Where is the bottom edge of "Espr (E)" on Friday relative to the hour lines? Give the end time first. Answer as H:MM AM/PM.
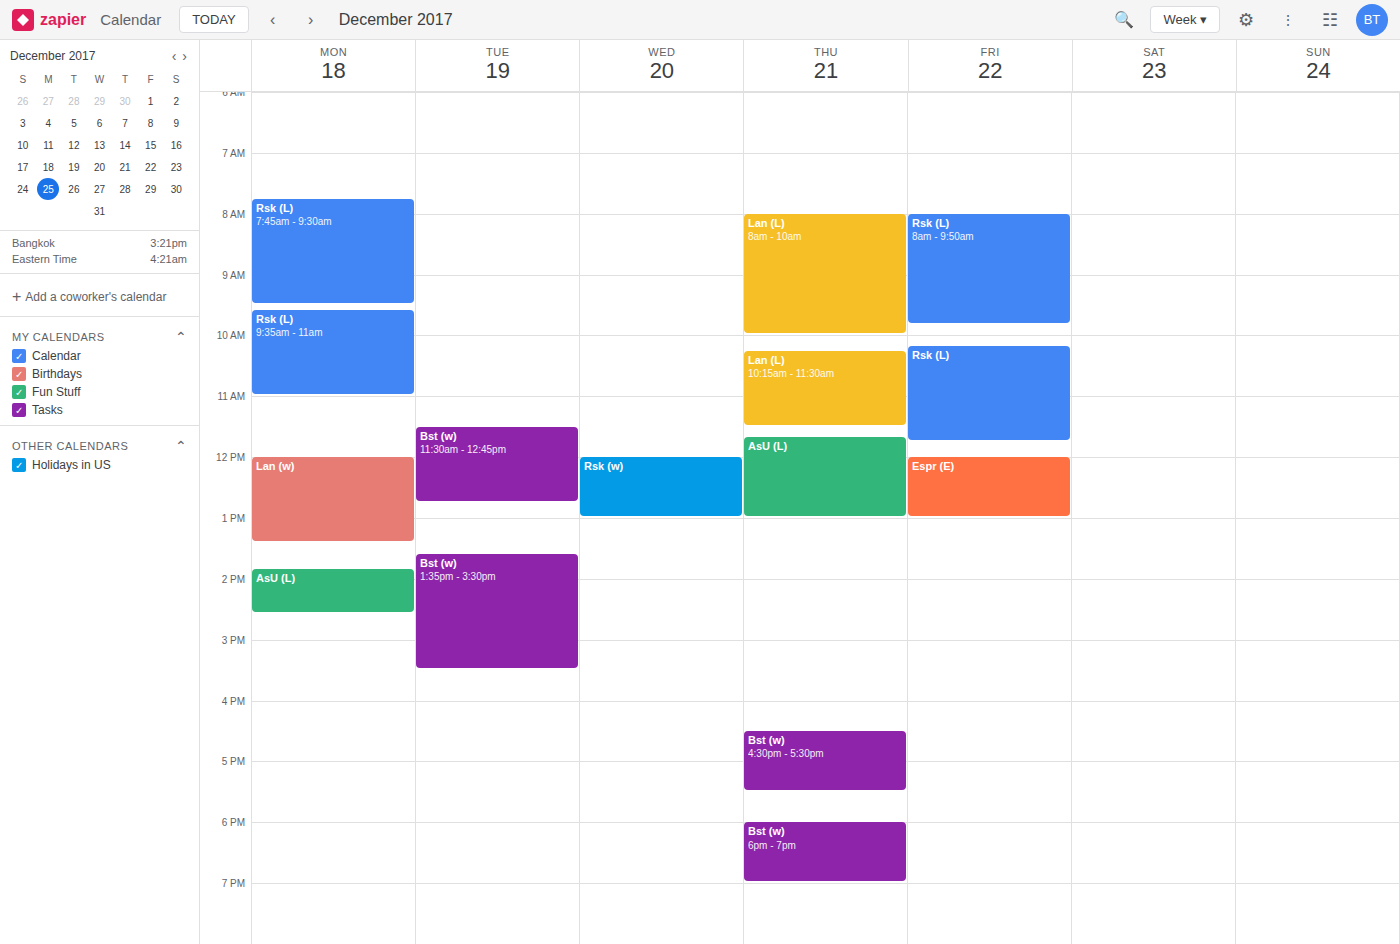
1:00 PM -- exactly on the 1 PM line.